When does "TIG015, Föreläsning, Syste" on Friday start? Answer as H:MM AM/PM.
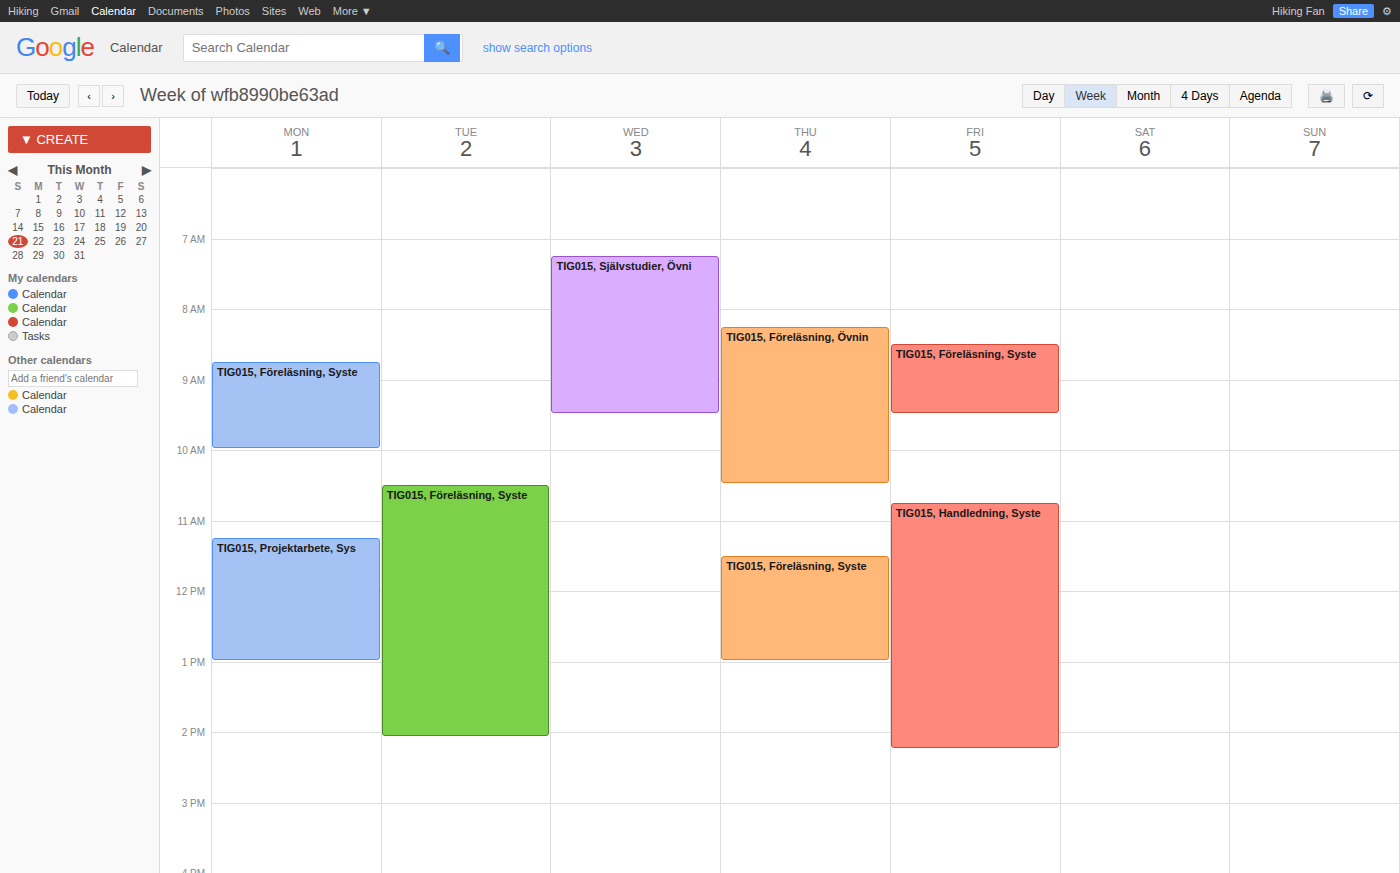
8:30 AM